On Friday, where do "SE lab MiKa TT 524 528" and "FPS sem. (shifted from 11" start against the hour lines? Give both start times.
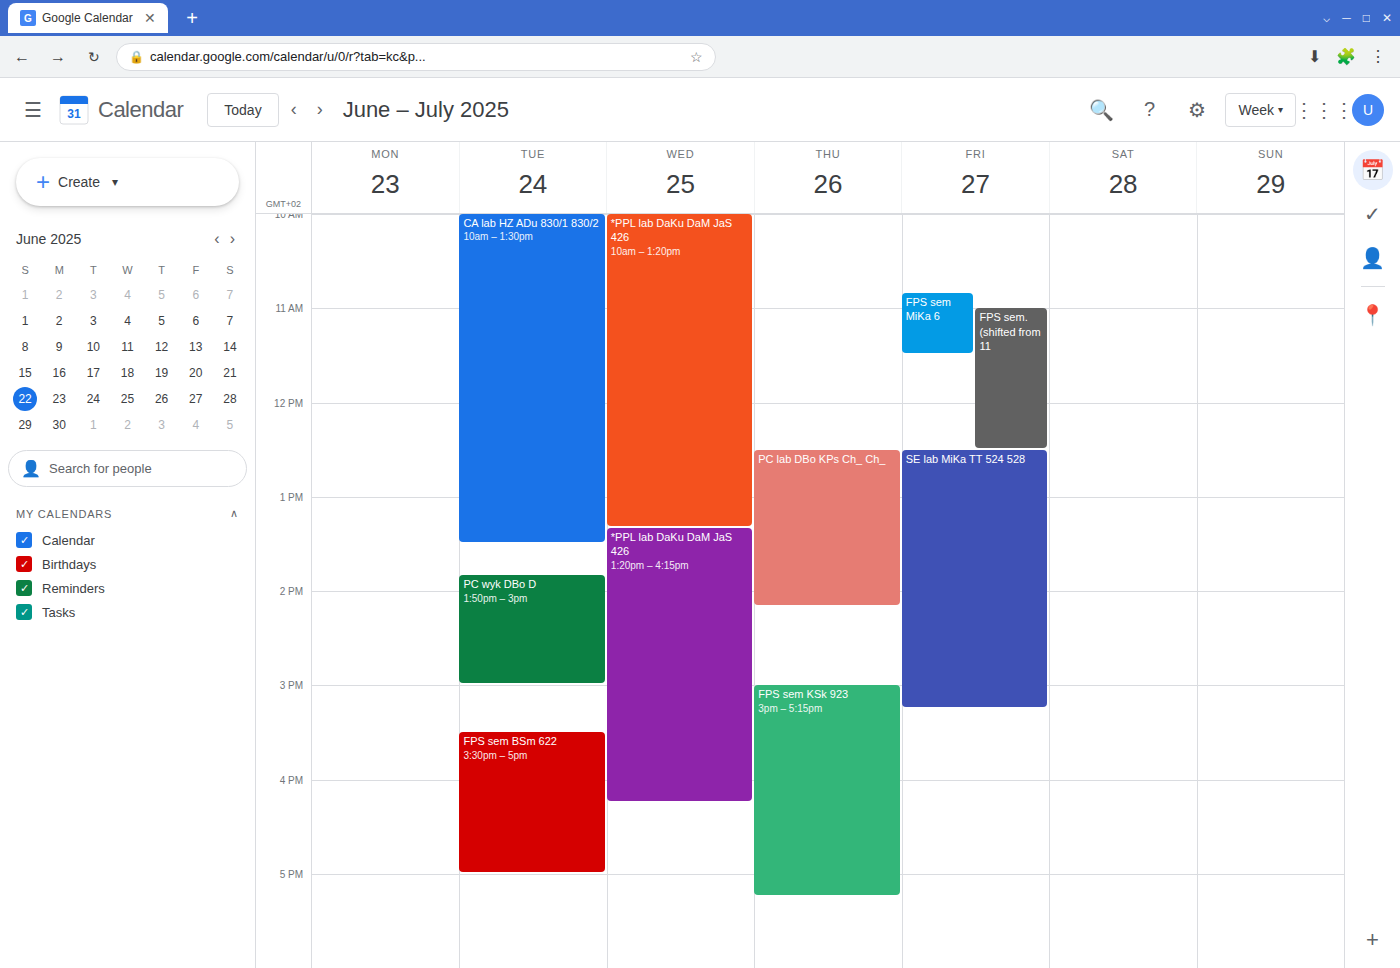
"SE lab MiKa TT 524 528": 12:30 PM, halfway between the 12 PM and 1 PM lines. "FPS sem. (shifted from 11": 11:00 AM, exactly on the 11 AM line.